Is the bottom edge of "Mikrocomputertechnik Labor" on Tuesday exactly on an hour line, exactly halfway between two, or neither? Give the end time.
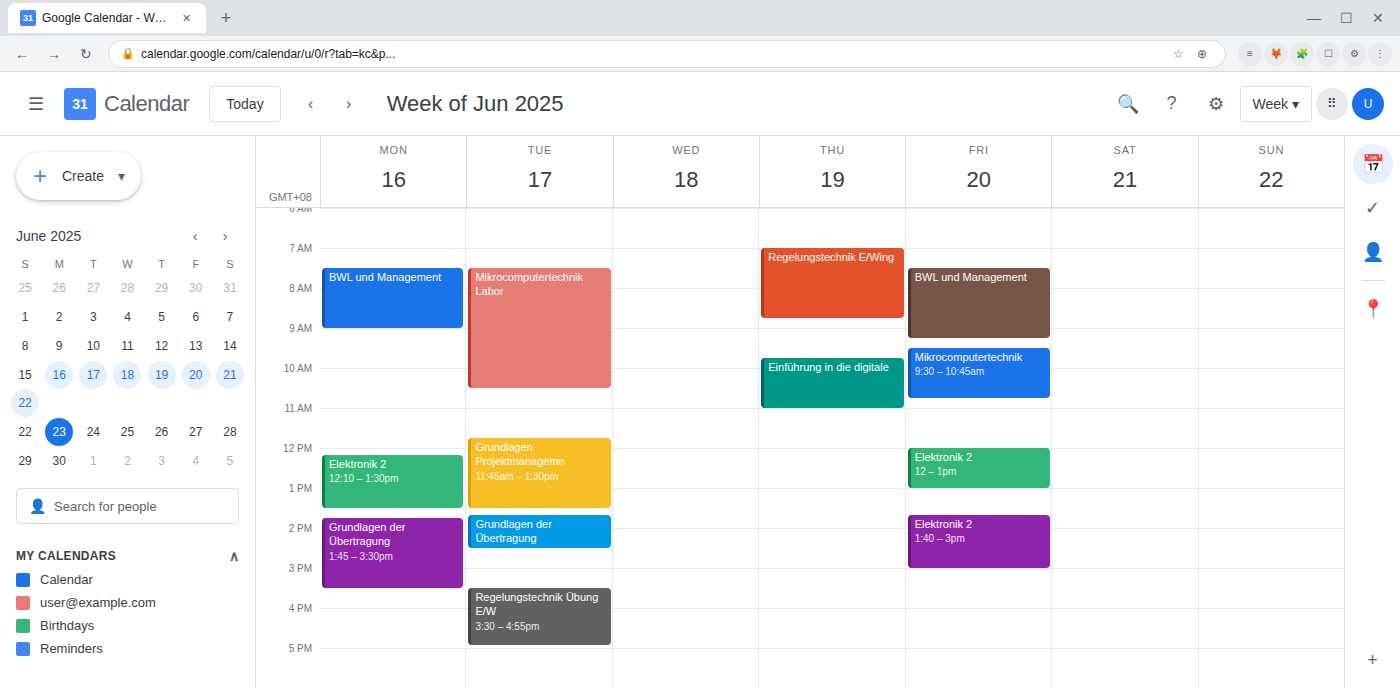
10:30 AM -- halfway between the 10 AM and 11 AM lines.